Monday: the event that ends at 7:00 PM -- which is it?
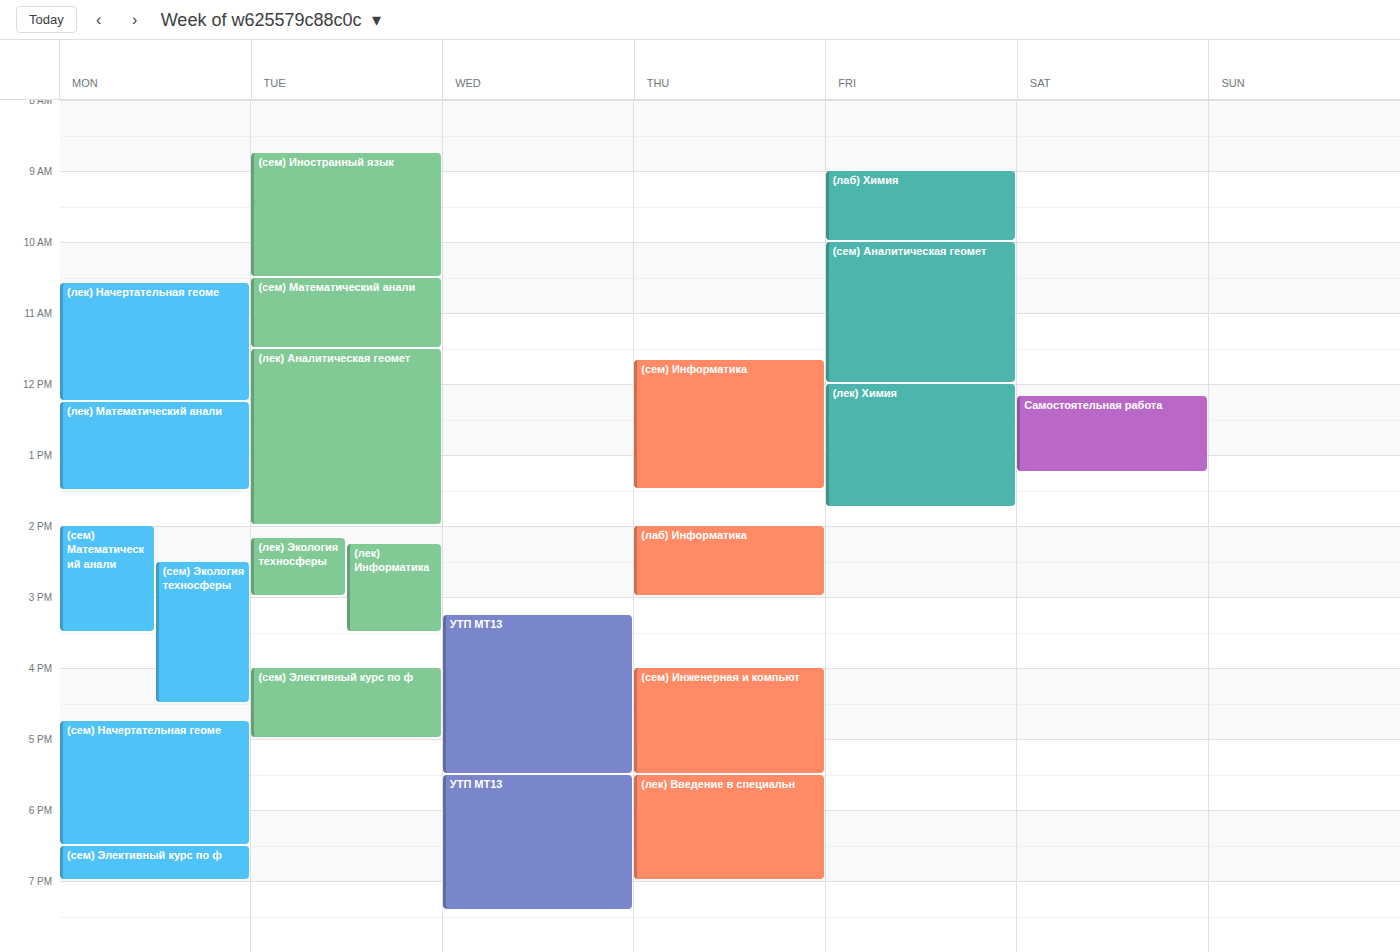
"(сем) Элективный курс по ф"